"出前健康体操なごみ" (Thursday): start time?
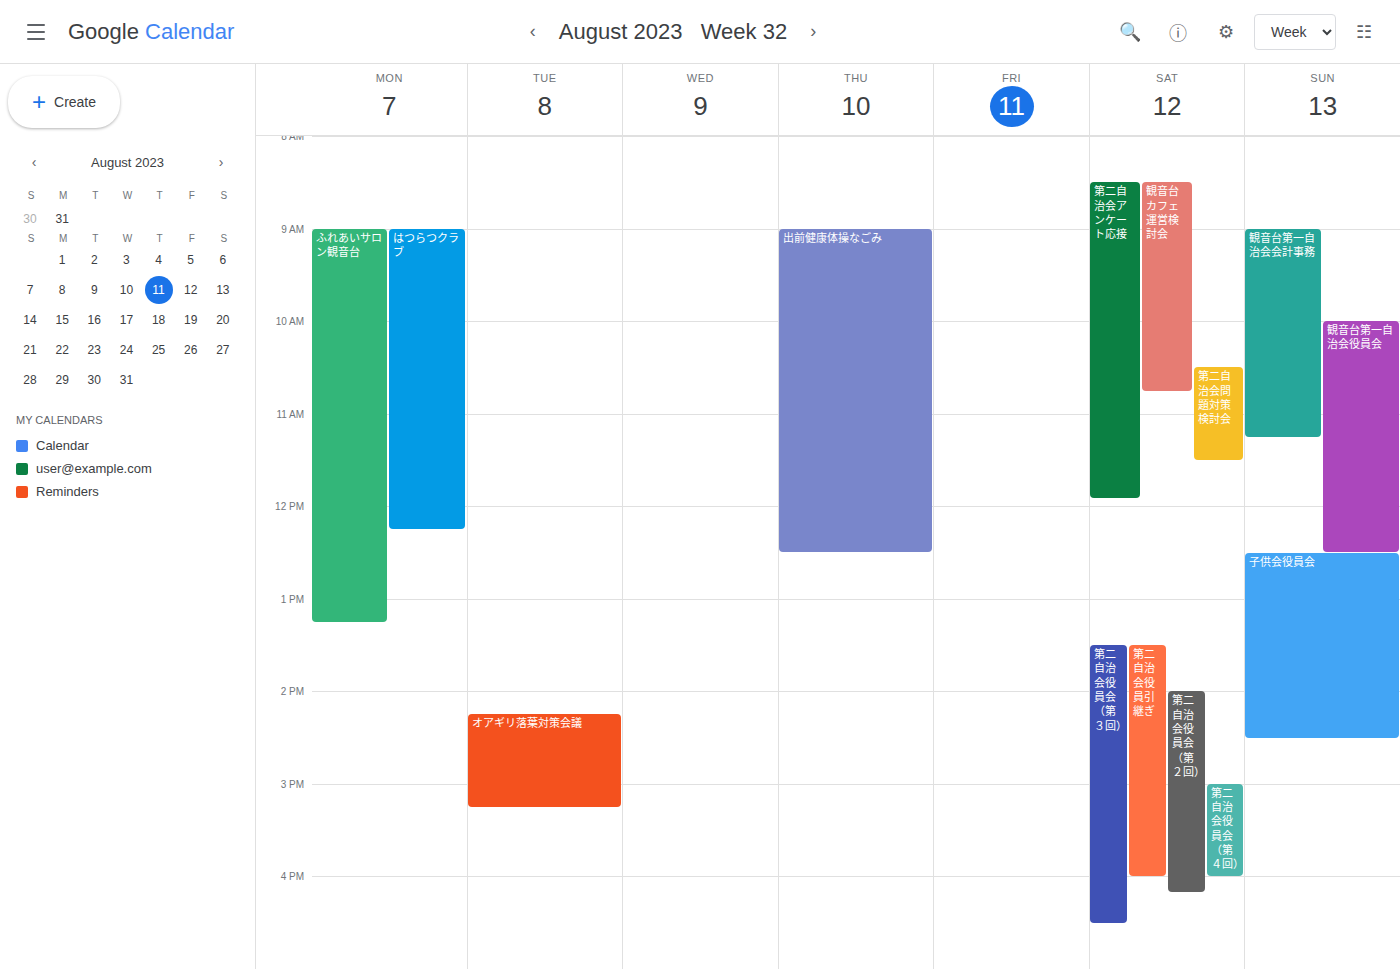
9:00 AM